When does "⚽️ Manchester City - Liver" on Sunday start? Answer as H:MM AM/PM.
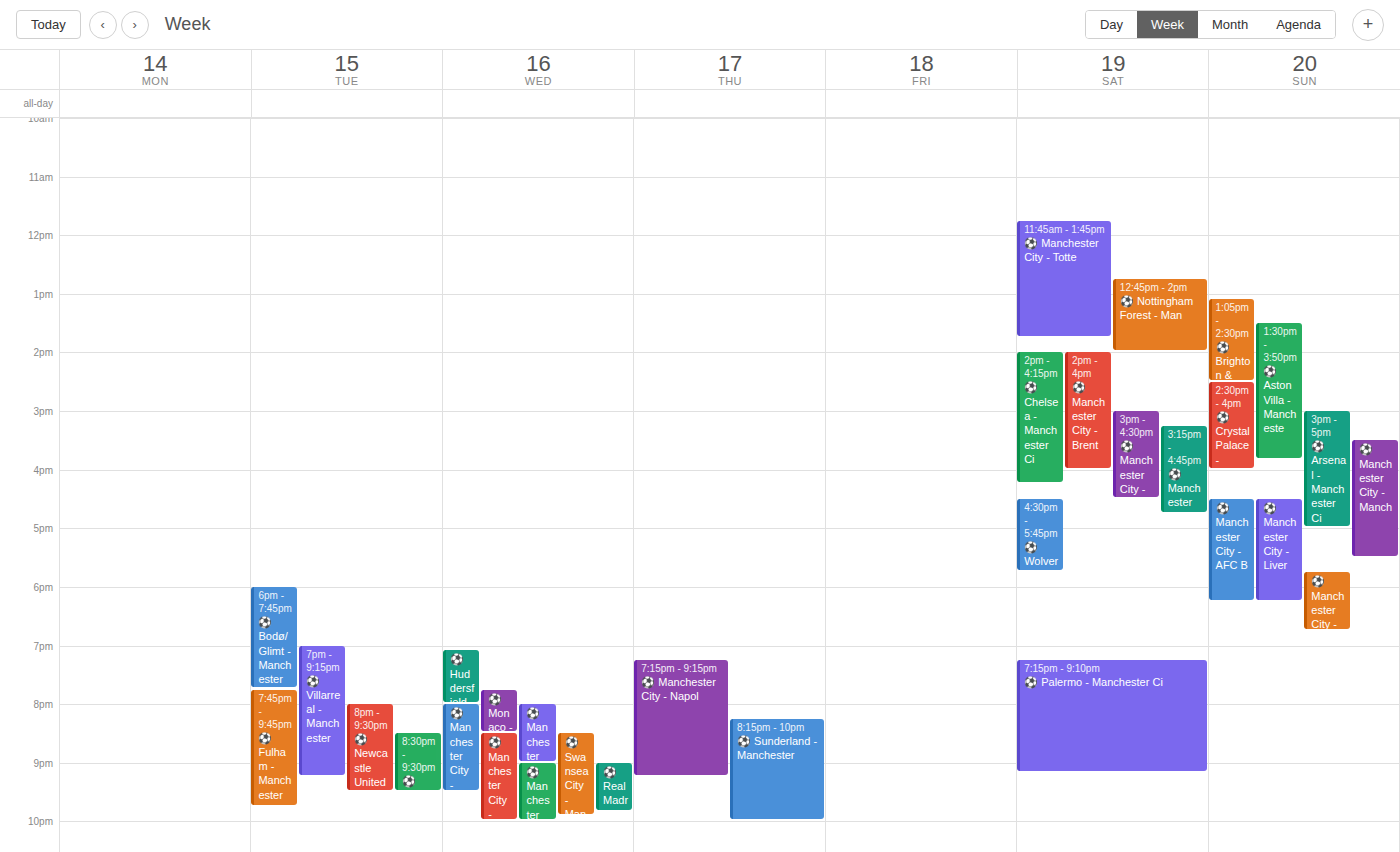
4:30 PM